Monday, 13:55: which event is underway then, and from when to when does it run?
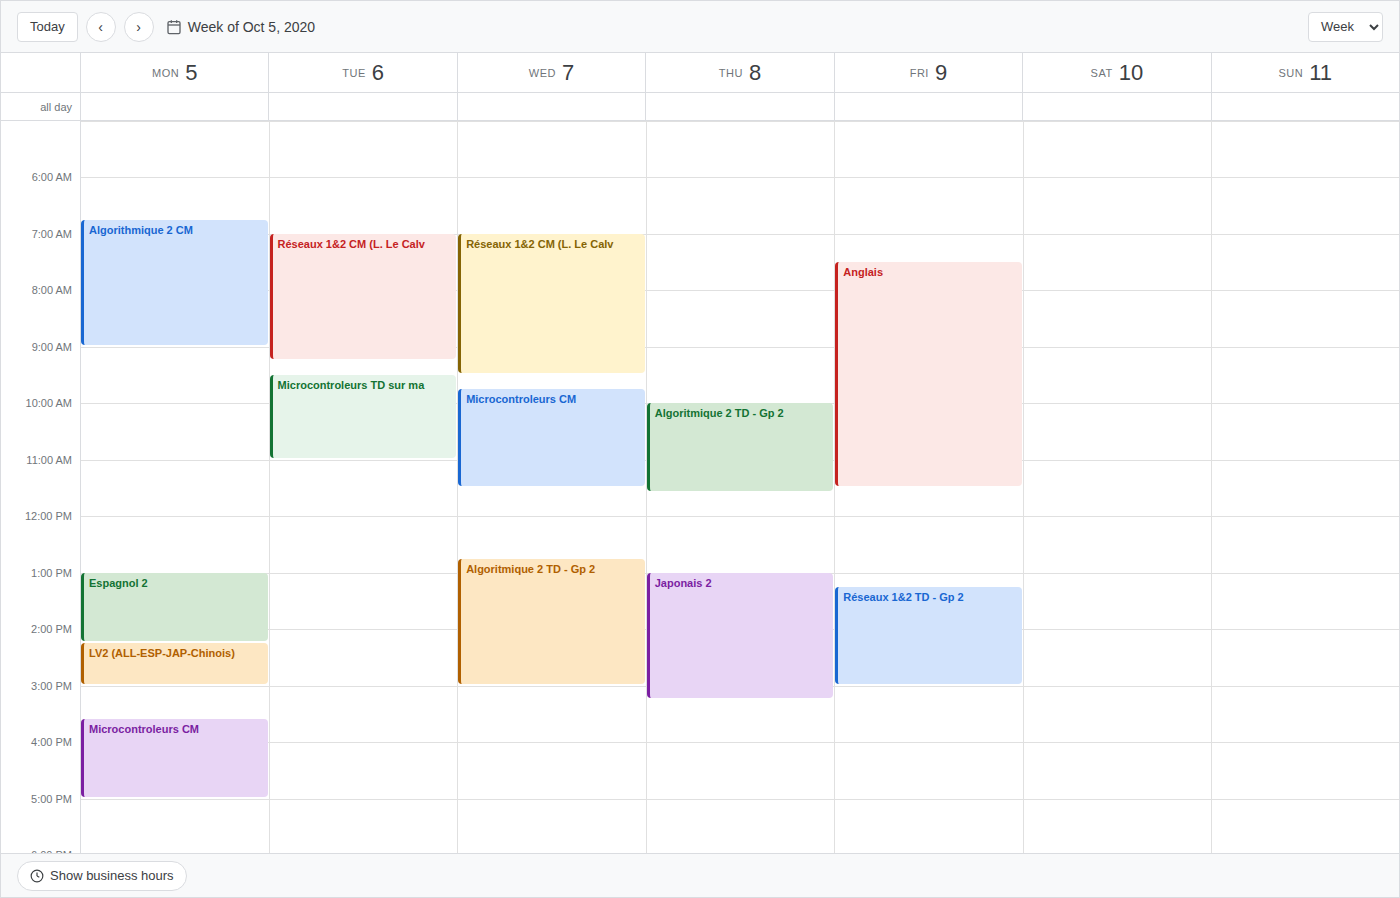
"Espagnol 2", 13:00 to 14:15